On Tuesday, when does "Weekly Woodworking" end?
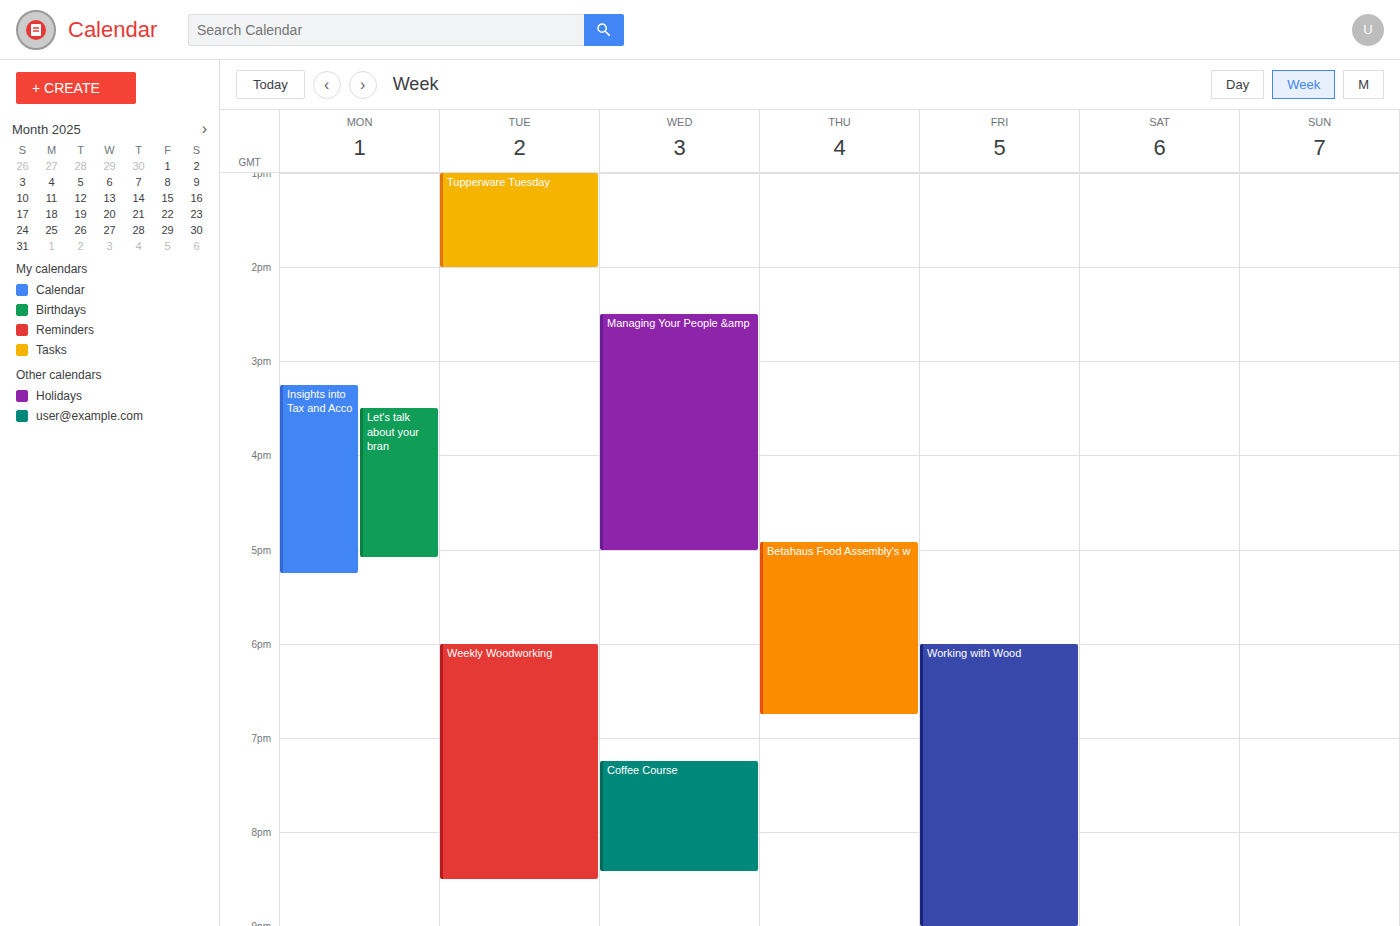
8:30 PM